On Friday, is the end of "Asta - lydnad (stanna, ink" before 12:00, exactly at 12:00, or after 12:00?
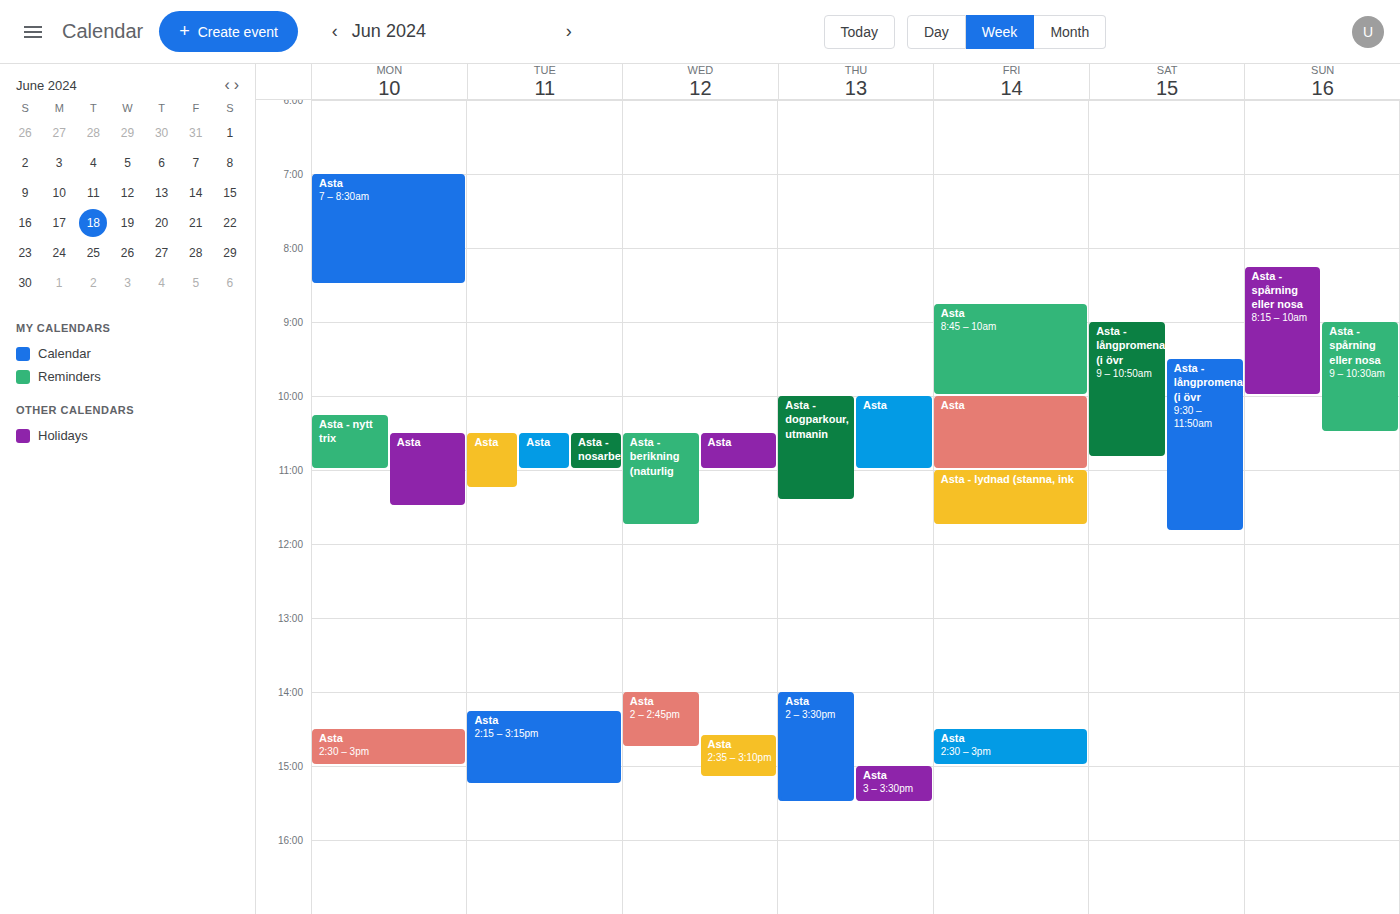
11:45 -- before 12:00, 15 minutes above the 12:00 line.